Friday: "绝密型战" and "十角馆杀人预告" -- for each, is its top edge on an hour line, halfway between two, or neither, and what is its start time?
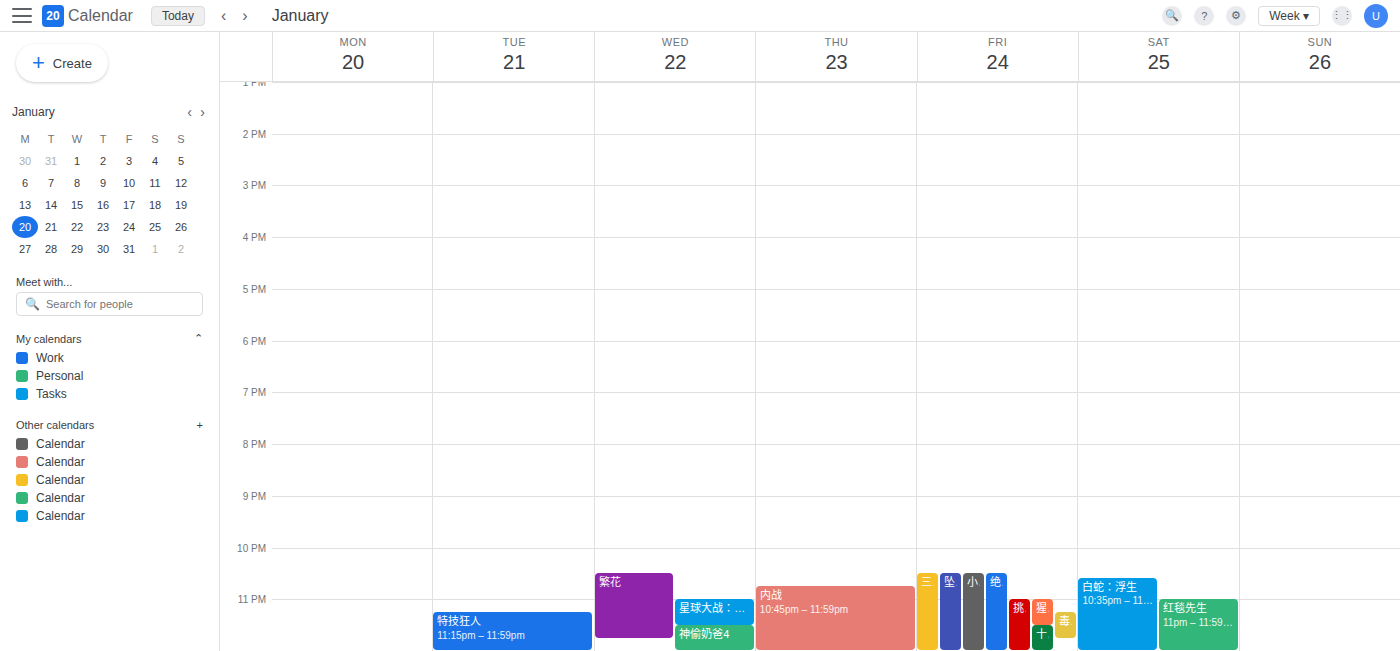
"绝密型战": 10:30 PM, halfway between the 10 PM and 11 PM lines. "十角馆杀人预告": 11:30 PM, halfway between the 11 PM and 12 AM lines.